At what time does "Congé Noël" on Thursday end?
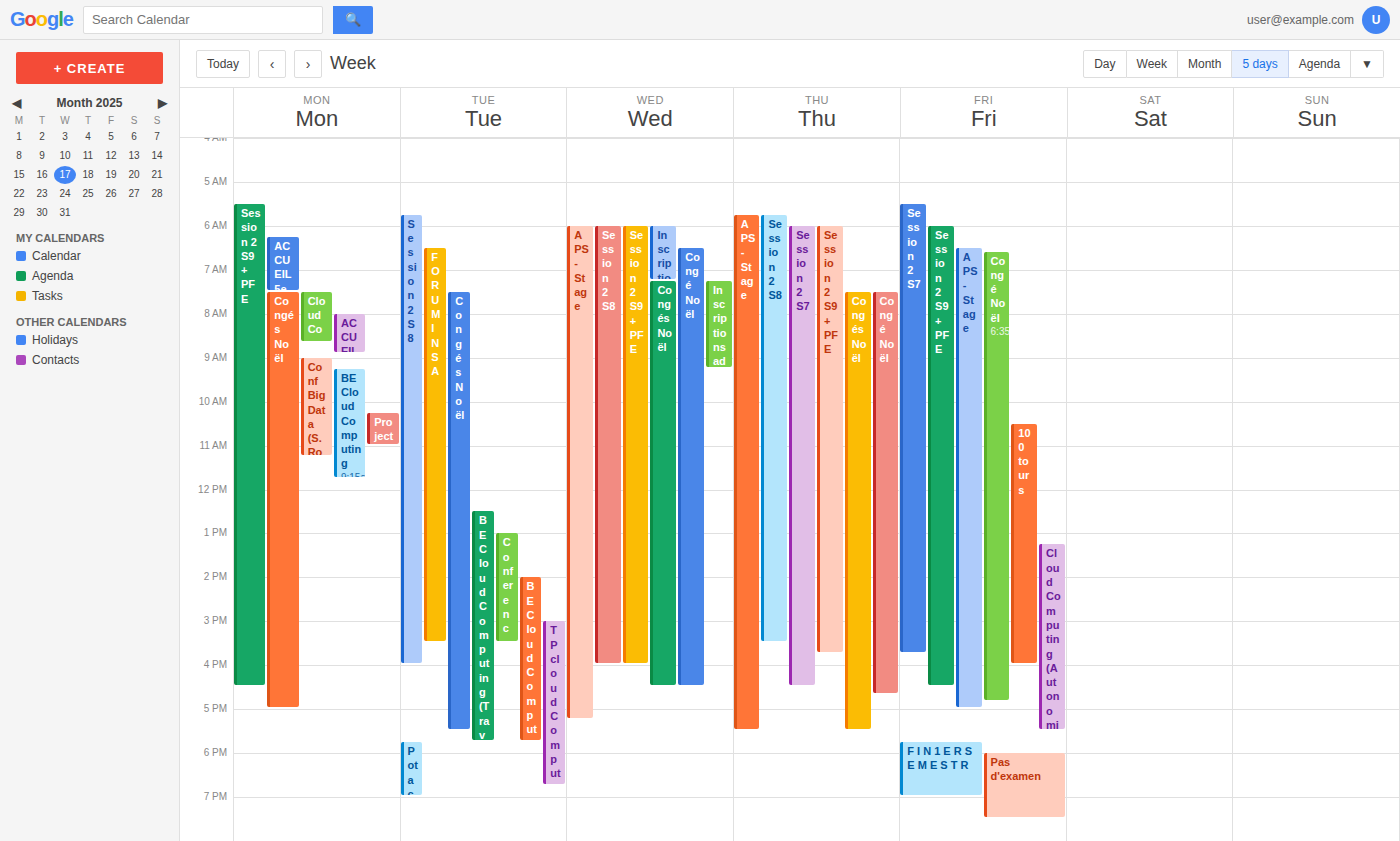
4:40 PM